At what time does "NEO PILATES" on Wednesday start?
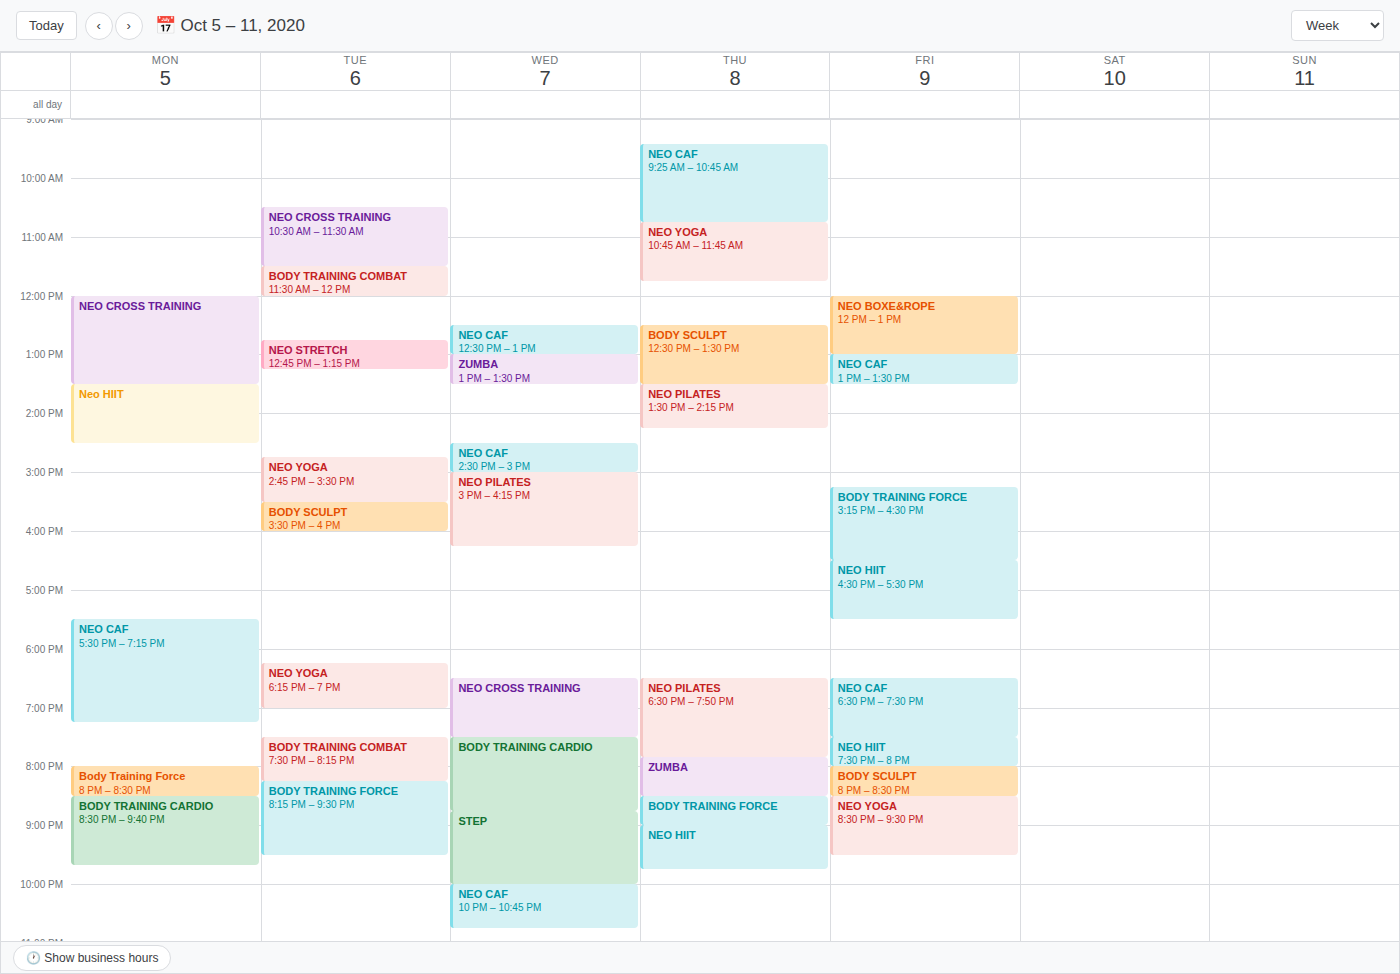
15:00